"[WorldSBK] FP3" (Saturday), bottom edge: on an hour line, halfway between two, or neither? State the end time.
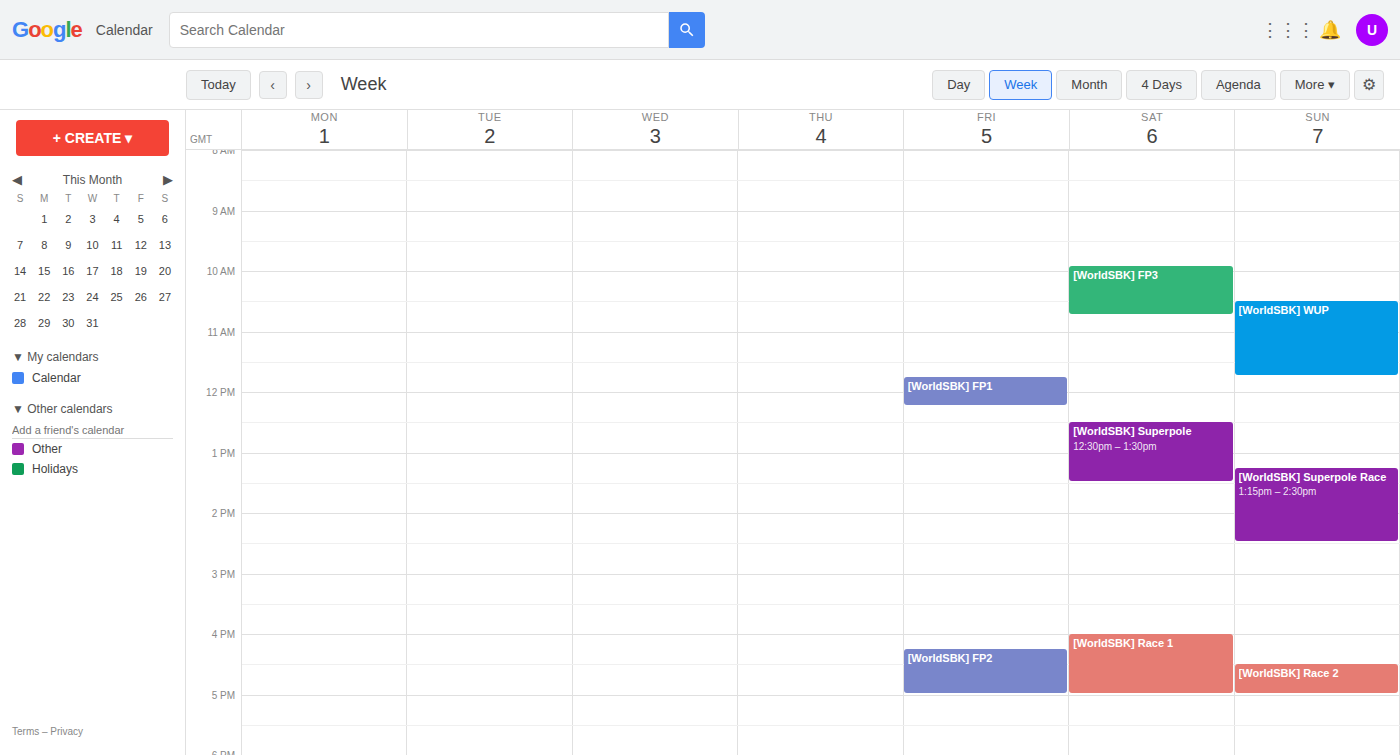
10:45 AM -- neither: three quarters of the way from the 10 AM line to the 11 AM line.